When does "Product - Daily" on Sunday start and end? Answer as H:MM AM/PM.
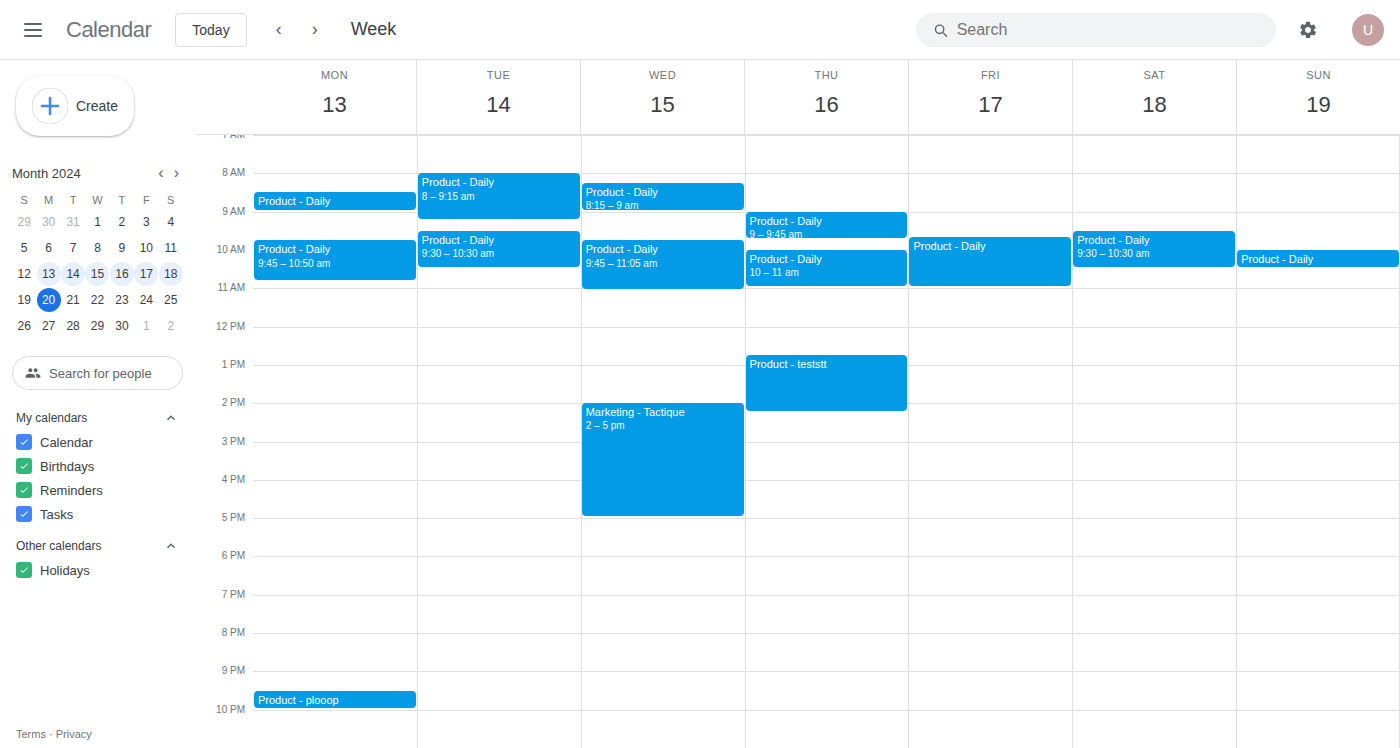
10:00 AM to 10:30 AM